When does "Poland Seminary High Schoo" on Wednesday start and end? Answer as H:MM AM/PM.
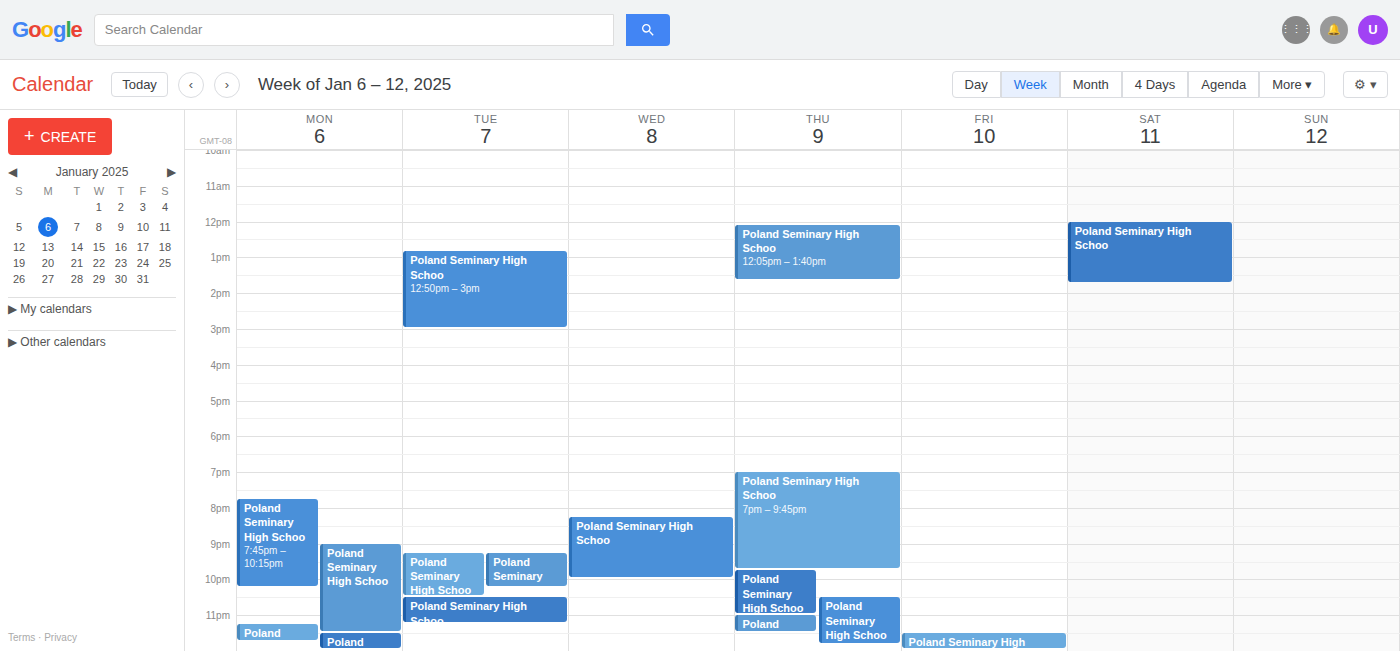
8:15 PM to 10:00 PM